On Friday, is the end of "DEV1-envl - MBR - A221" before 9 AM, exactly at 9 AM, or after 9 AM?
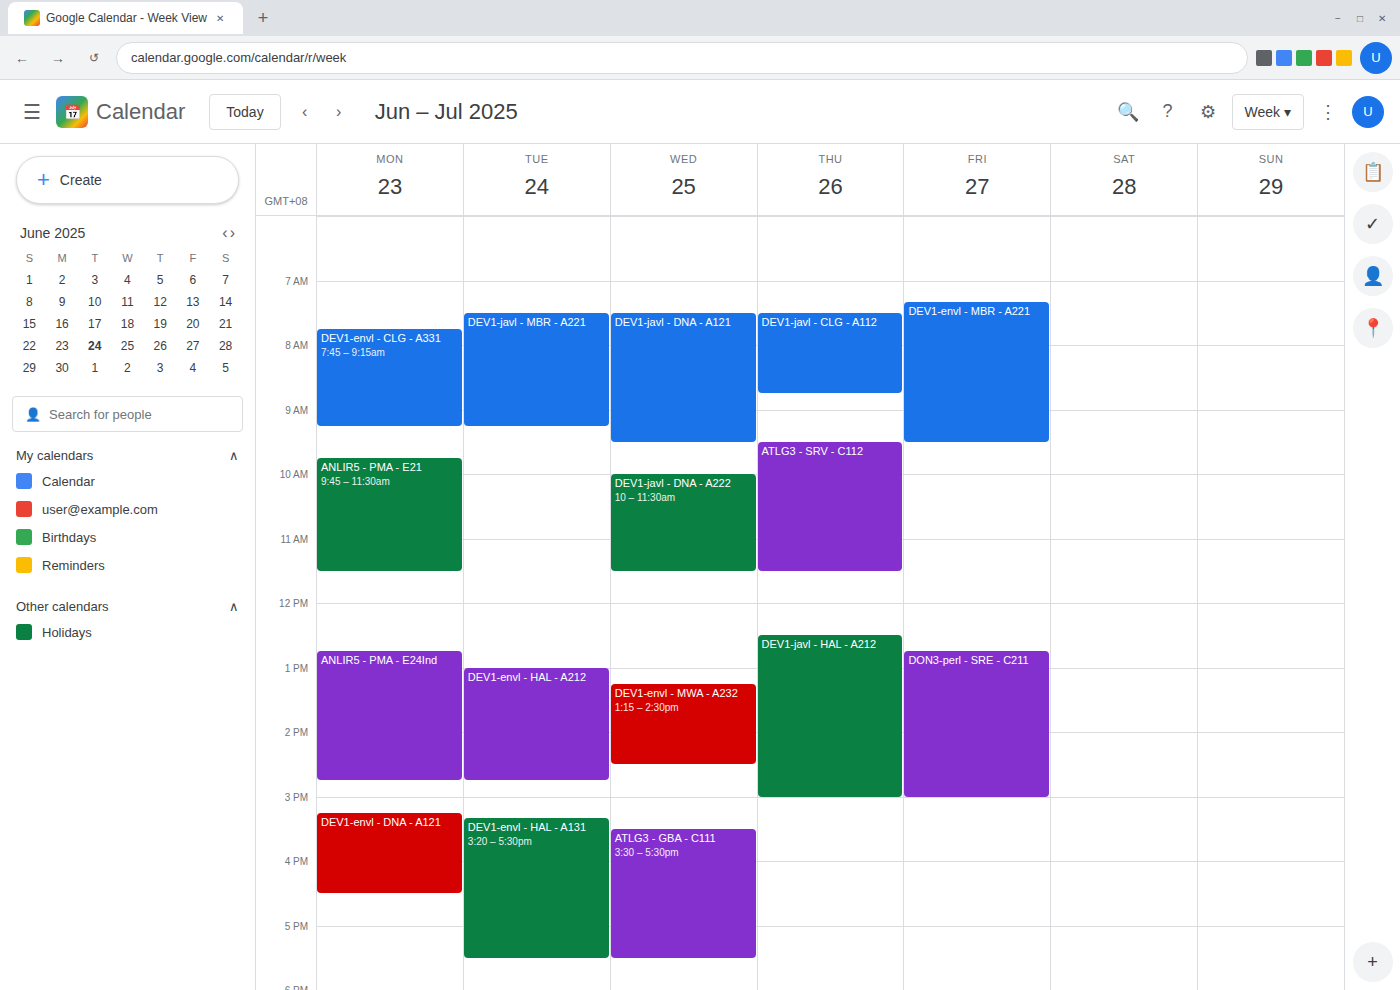
9:30 AM -- after 9 AM, 30 minutes below the 9 AM line.